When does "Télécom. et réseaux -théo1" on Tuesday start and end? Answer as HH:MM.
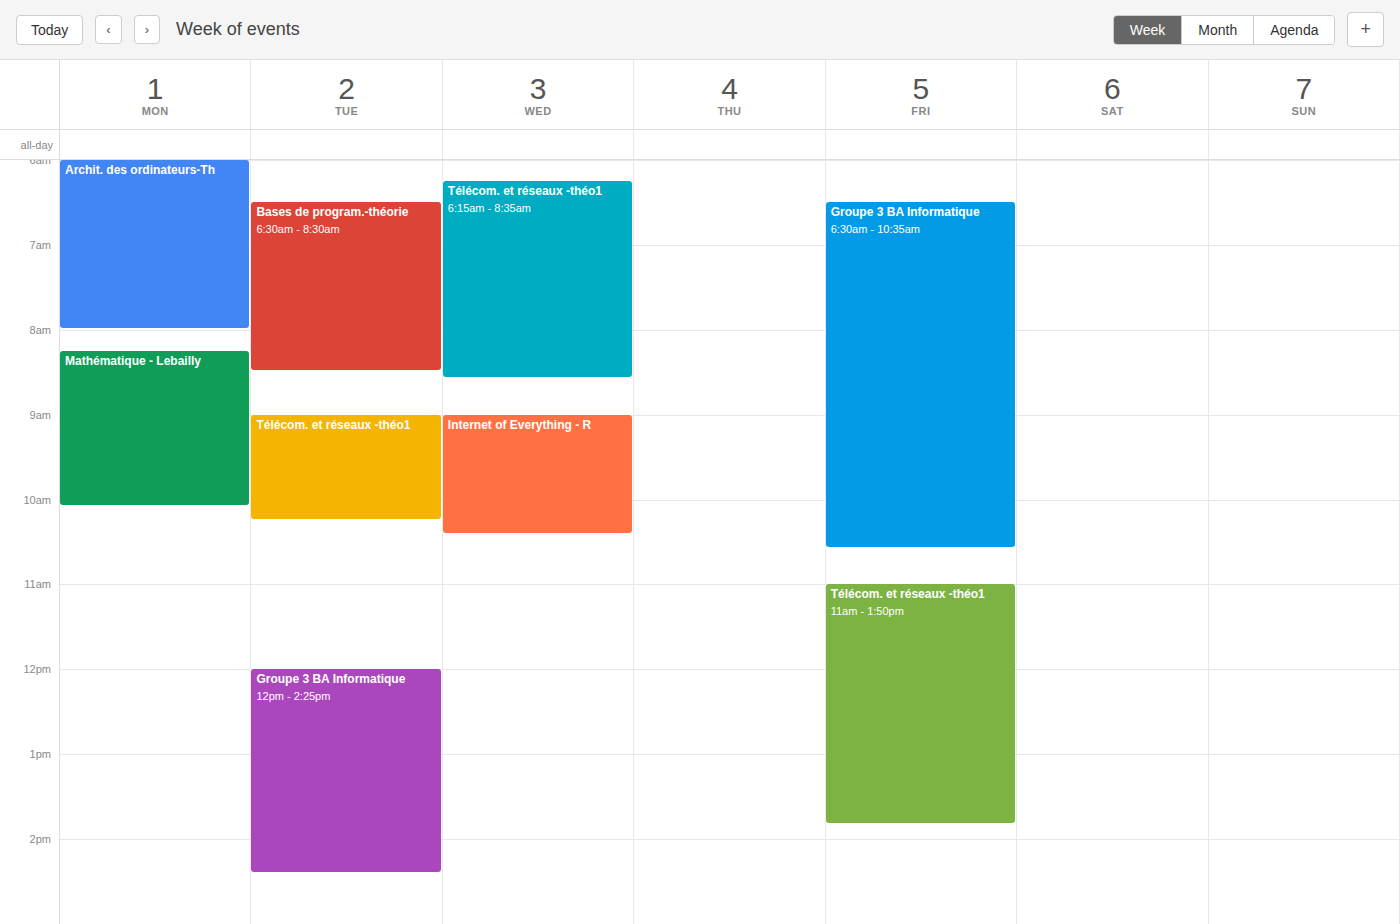
09:00 to 10:15